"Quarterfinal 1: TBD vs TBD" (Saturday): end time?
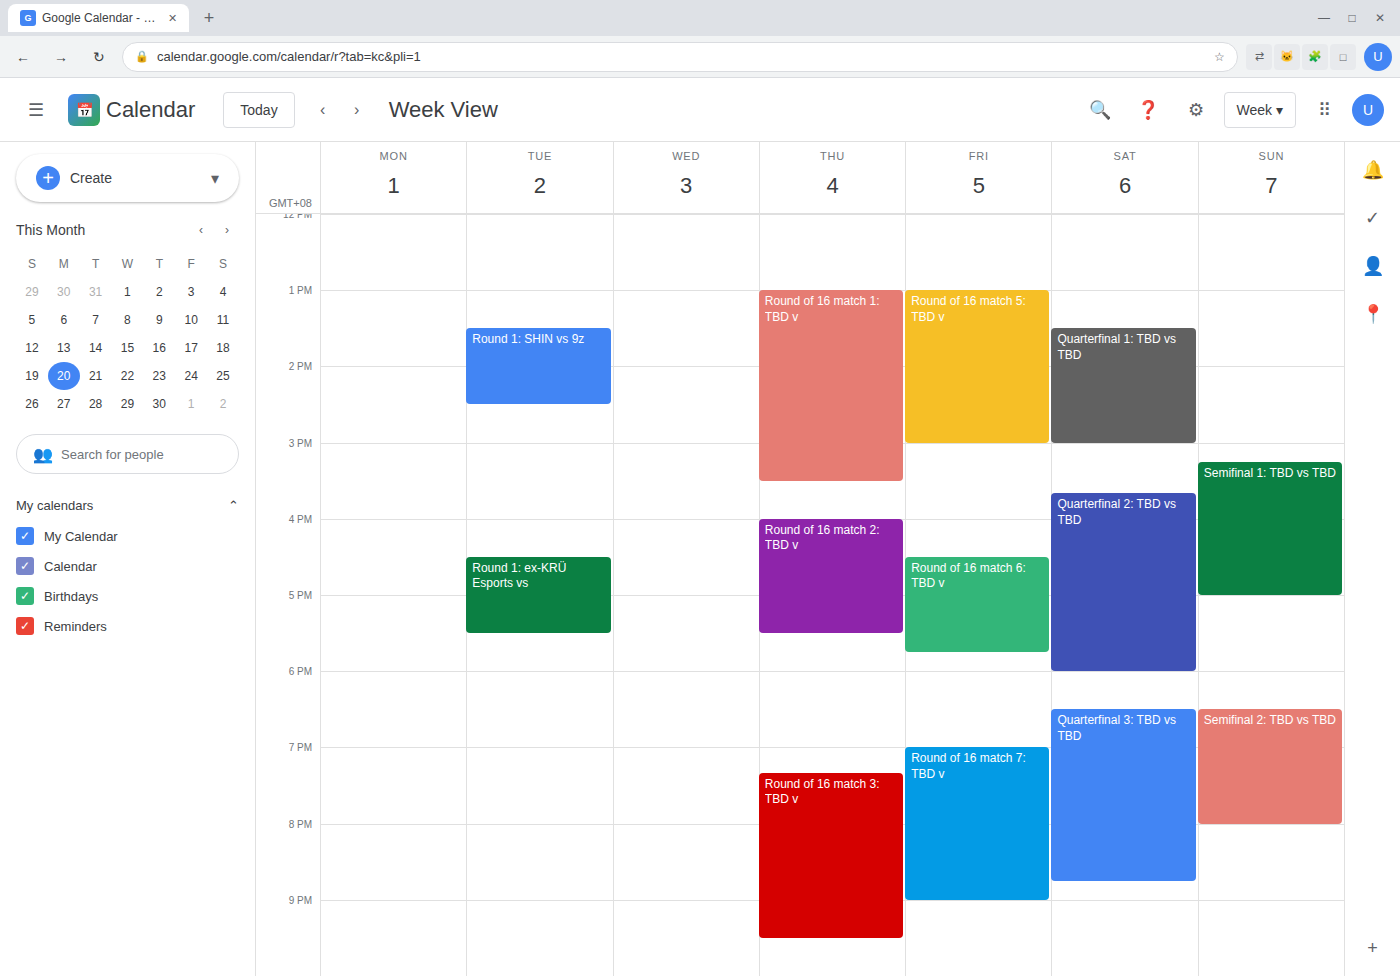
3:00 PM